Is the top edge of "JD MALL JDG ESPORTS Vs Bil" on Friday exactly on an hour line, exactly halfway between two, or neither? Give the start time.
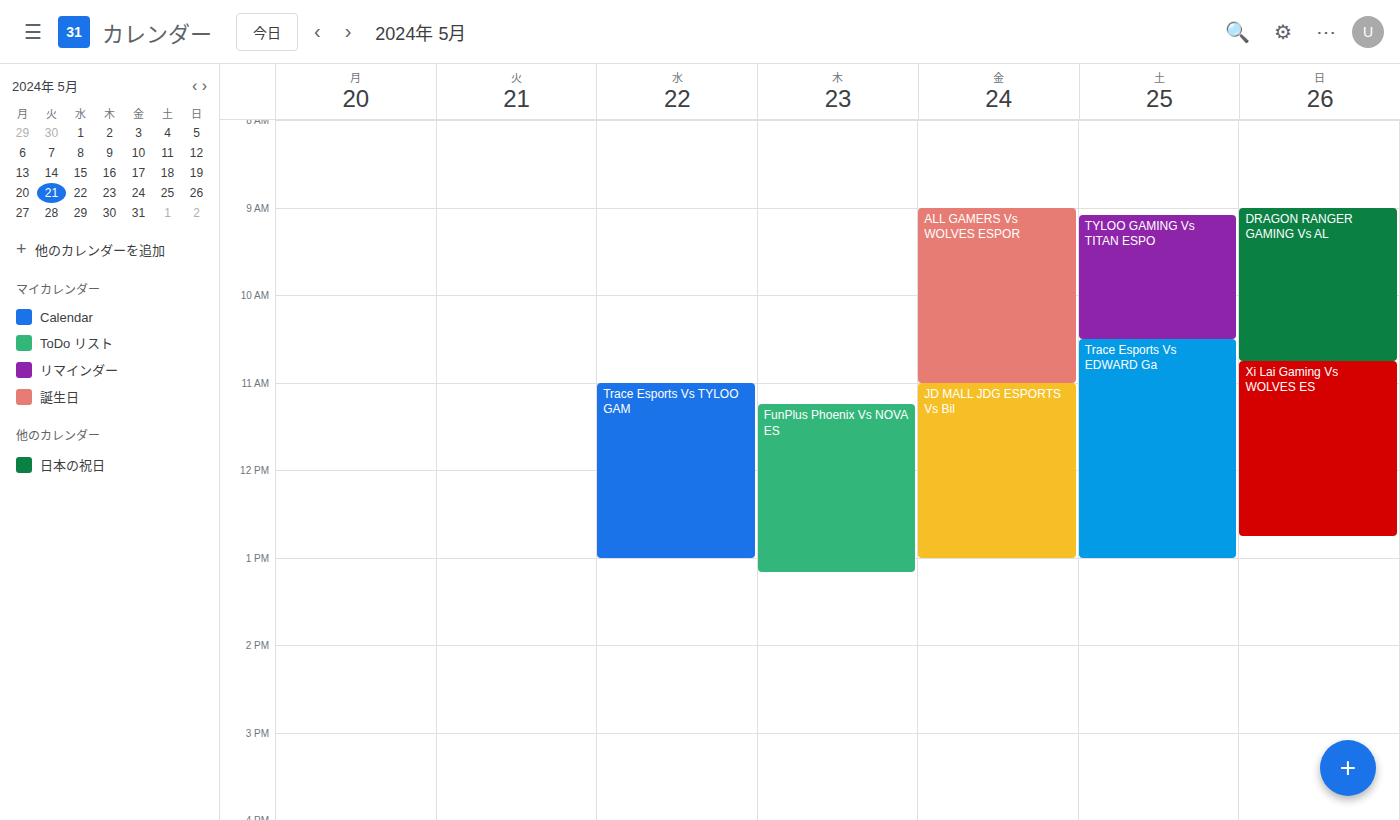
11:00 AM -- exactly on the 11 AM line.